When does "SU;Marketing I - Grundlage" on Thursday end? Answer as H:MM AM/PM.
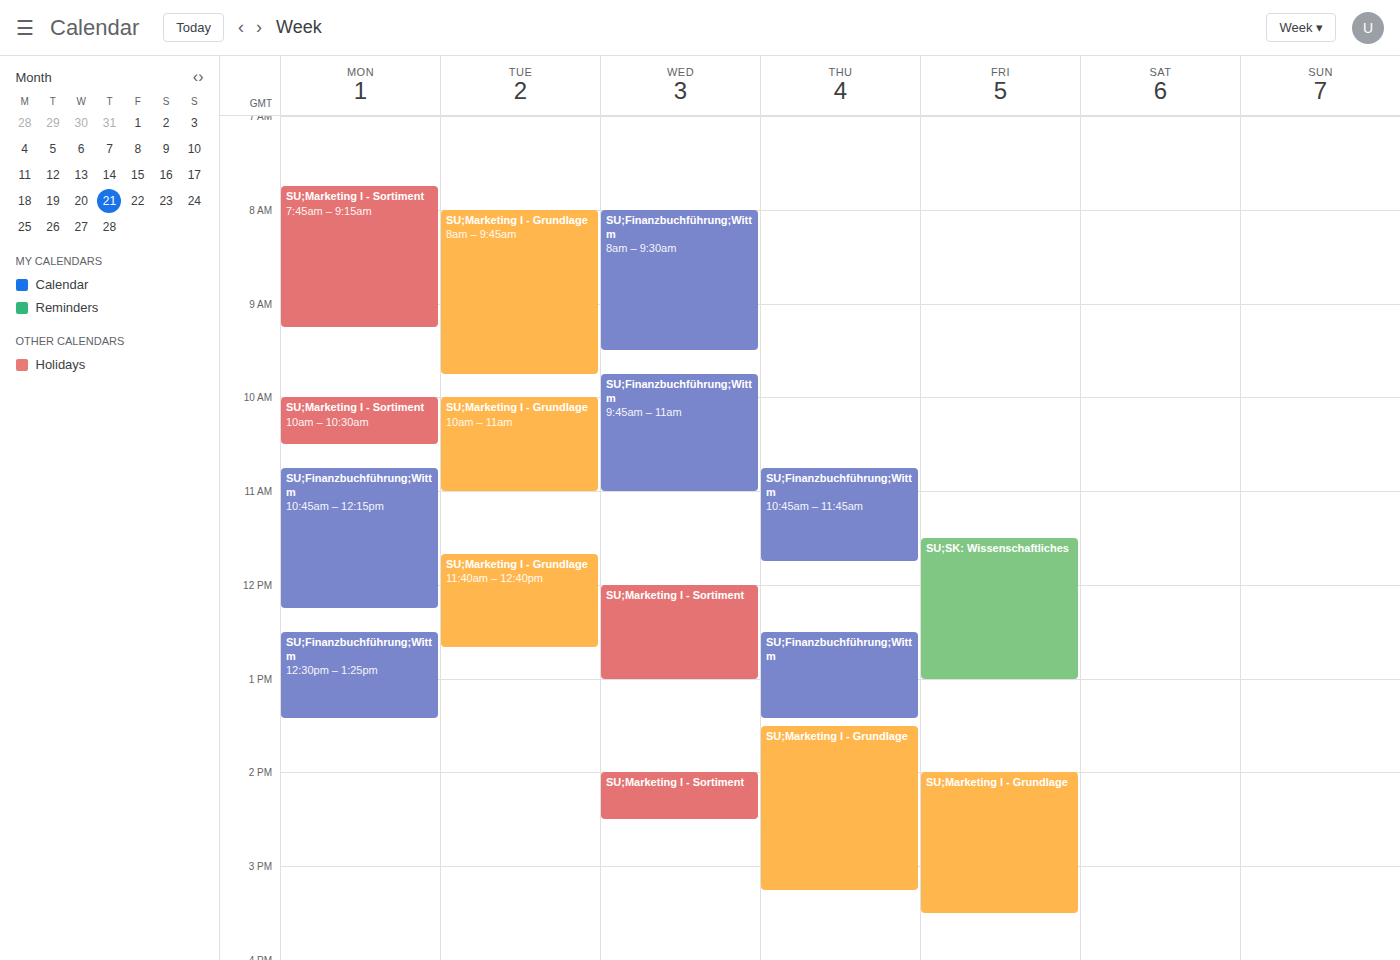
3:15 PM